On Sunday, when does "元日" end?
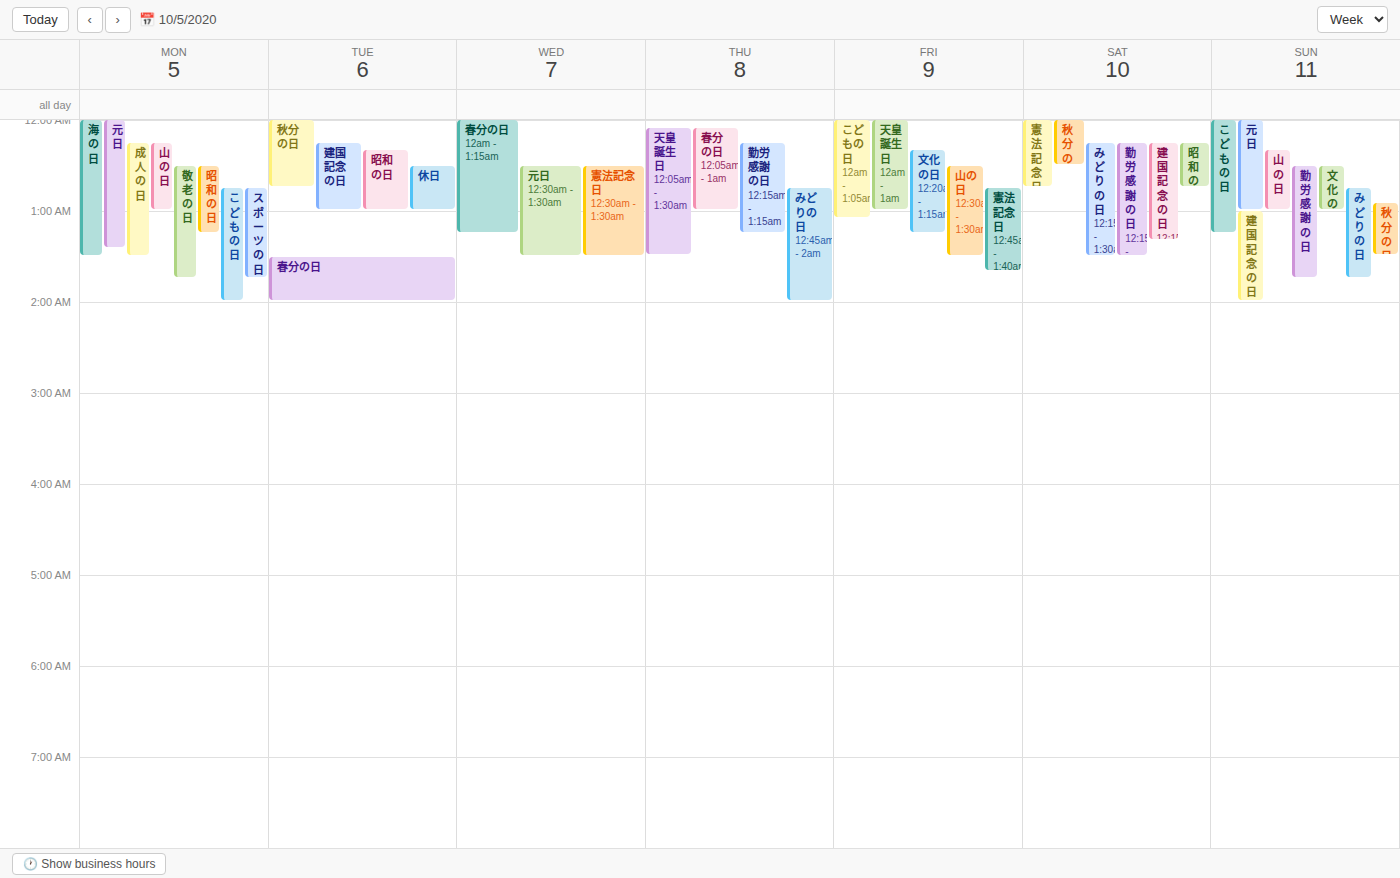
1:00 AM